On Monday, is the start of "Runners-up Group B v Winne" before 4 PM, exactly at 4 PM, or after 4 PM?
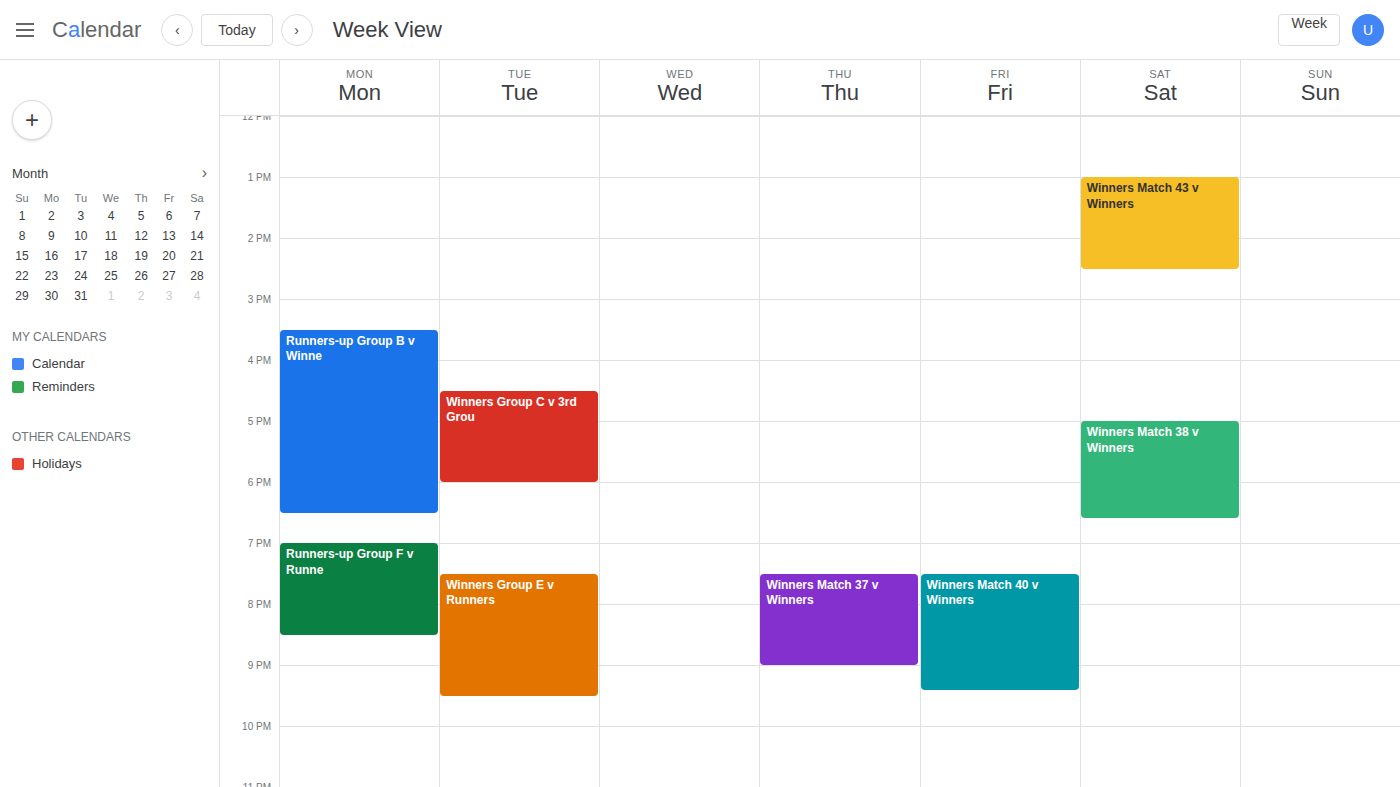
3:30 PM -- before 4 PM, 30 minutes above the 4 PM line.